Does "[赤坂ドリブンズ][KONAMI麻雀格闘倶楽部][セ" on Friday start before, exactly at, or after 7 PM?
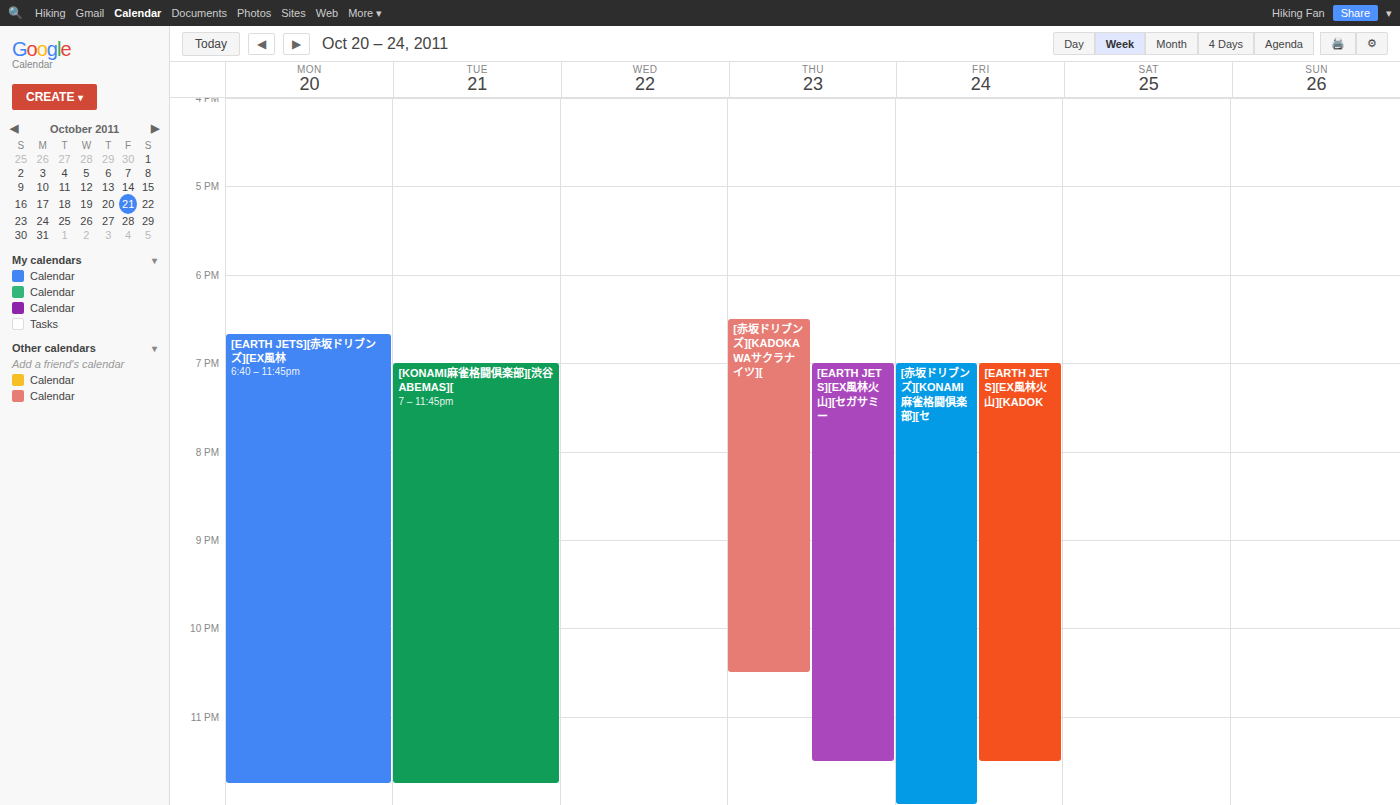
7:00 PM -- exactly at 7 PM, on the 7 PM line.